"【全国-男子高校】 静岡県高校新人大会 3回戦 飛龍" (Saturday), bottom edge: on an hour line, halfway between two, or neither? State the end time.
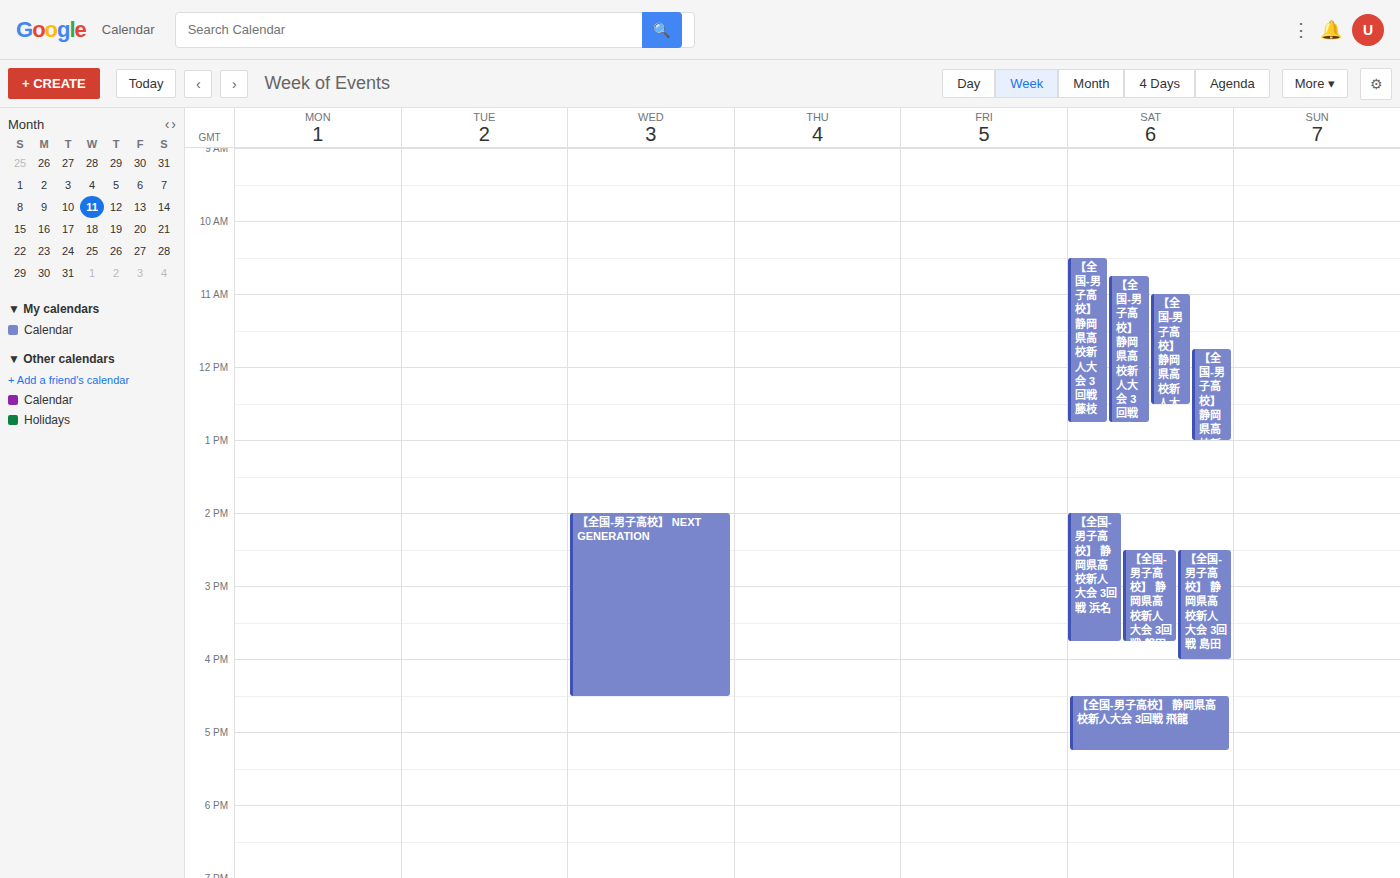
17:15 -- neither: a quarter of the way from the 17:00 line to the 18:00 line.